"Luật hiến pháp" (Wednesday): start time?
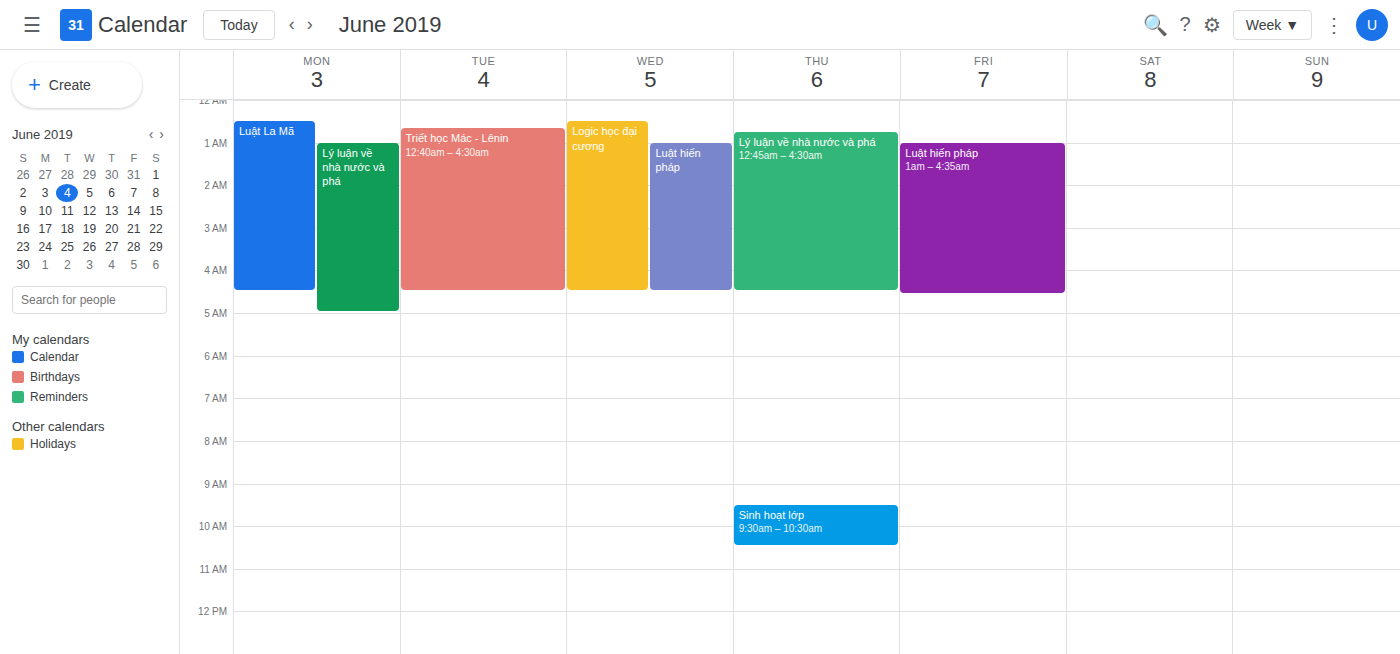
1:00 AM